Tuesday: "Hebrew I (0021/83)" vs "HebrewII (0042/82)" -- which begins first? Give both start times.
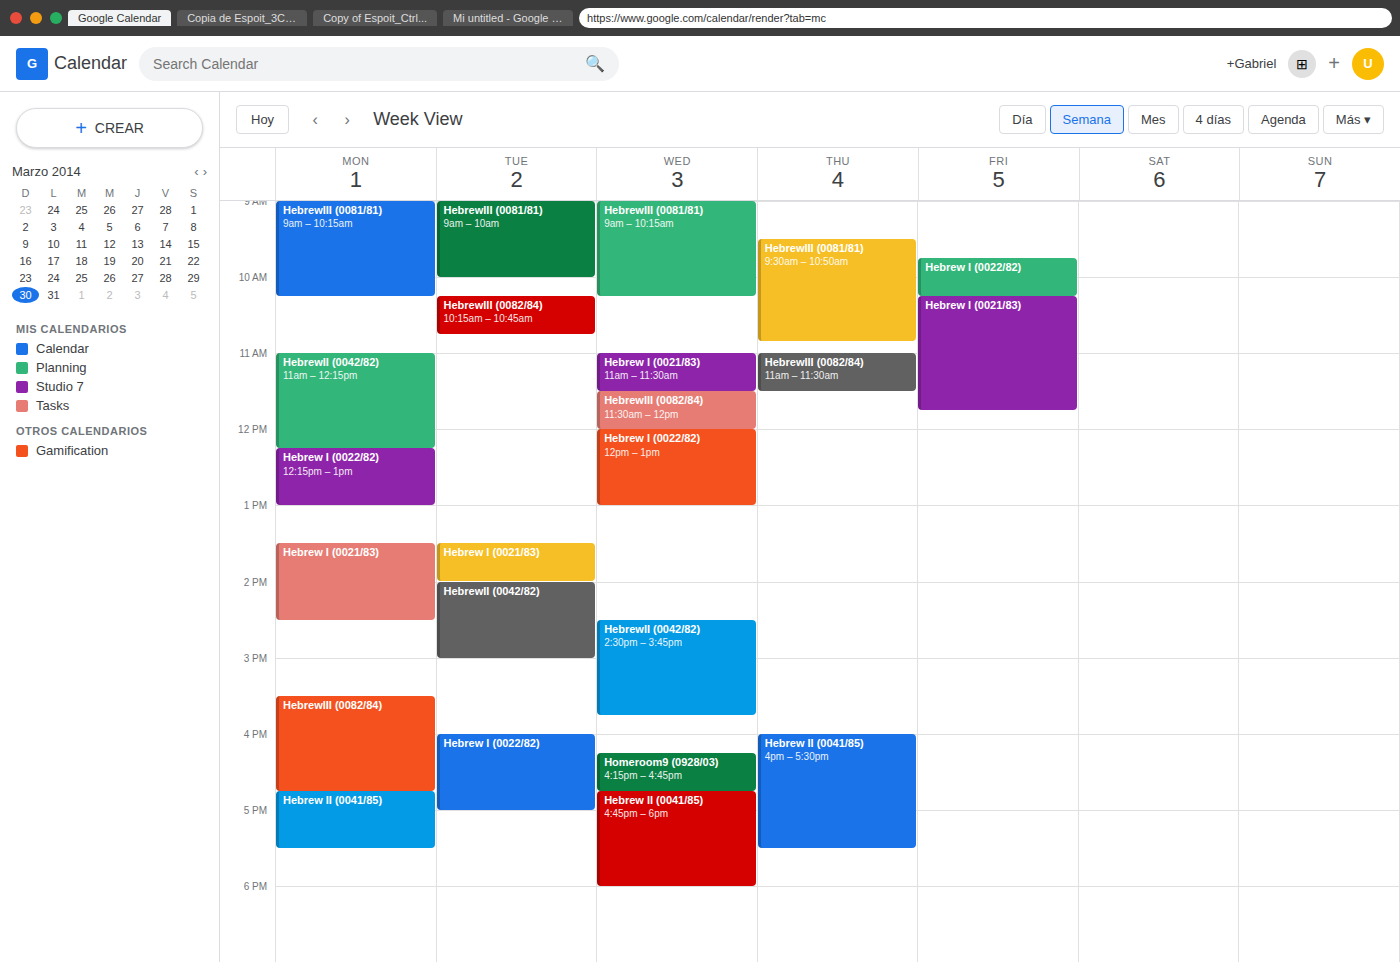
"Hebrew I (0021/83)" 1:30 PM; "HebrewII (0042/82)" 2:00 PM.